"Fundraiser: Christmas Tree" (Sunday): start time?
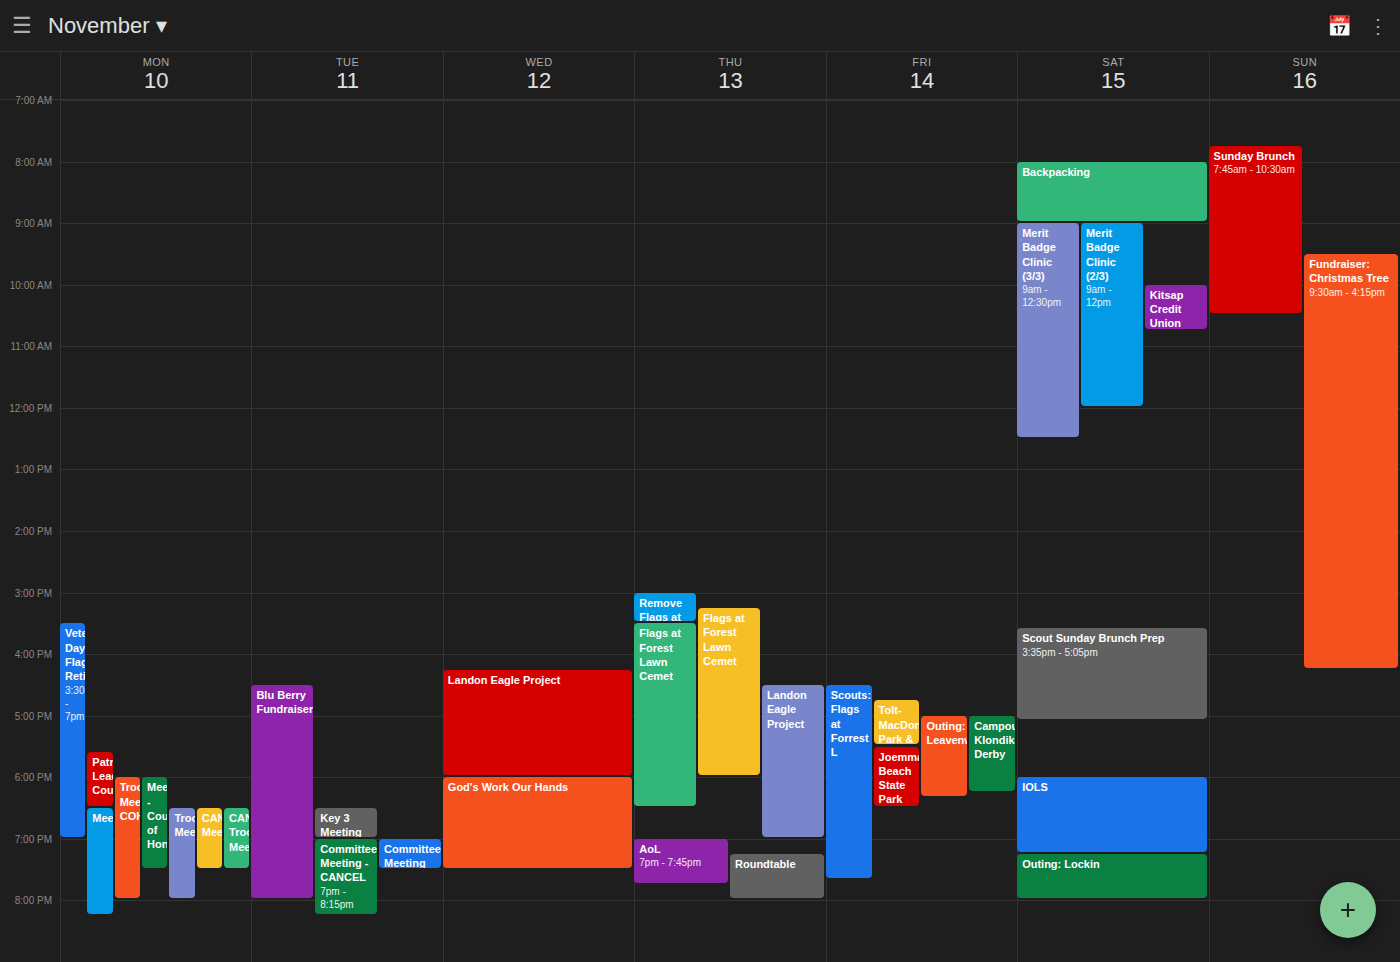
9:30 AM